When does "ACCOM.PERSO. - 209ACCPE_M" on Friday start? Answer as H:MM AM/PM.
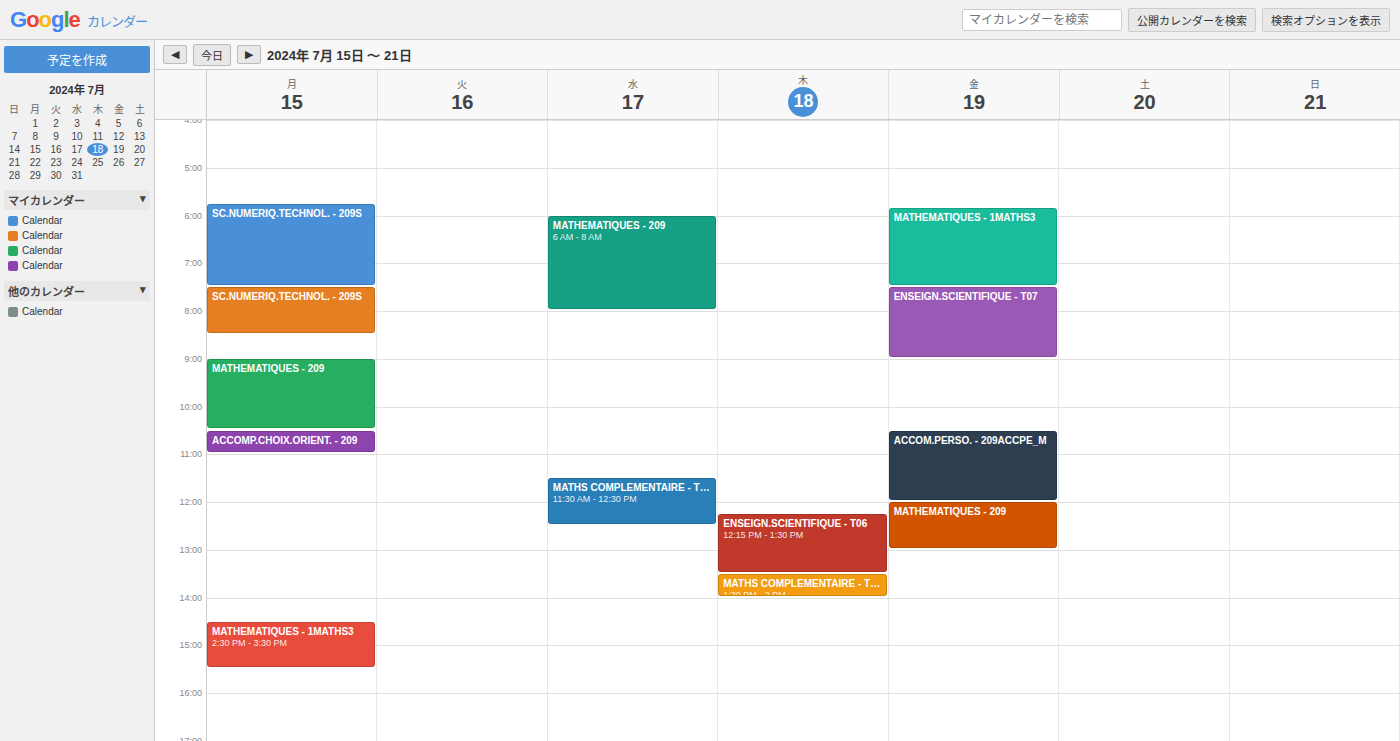
10:30 AM